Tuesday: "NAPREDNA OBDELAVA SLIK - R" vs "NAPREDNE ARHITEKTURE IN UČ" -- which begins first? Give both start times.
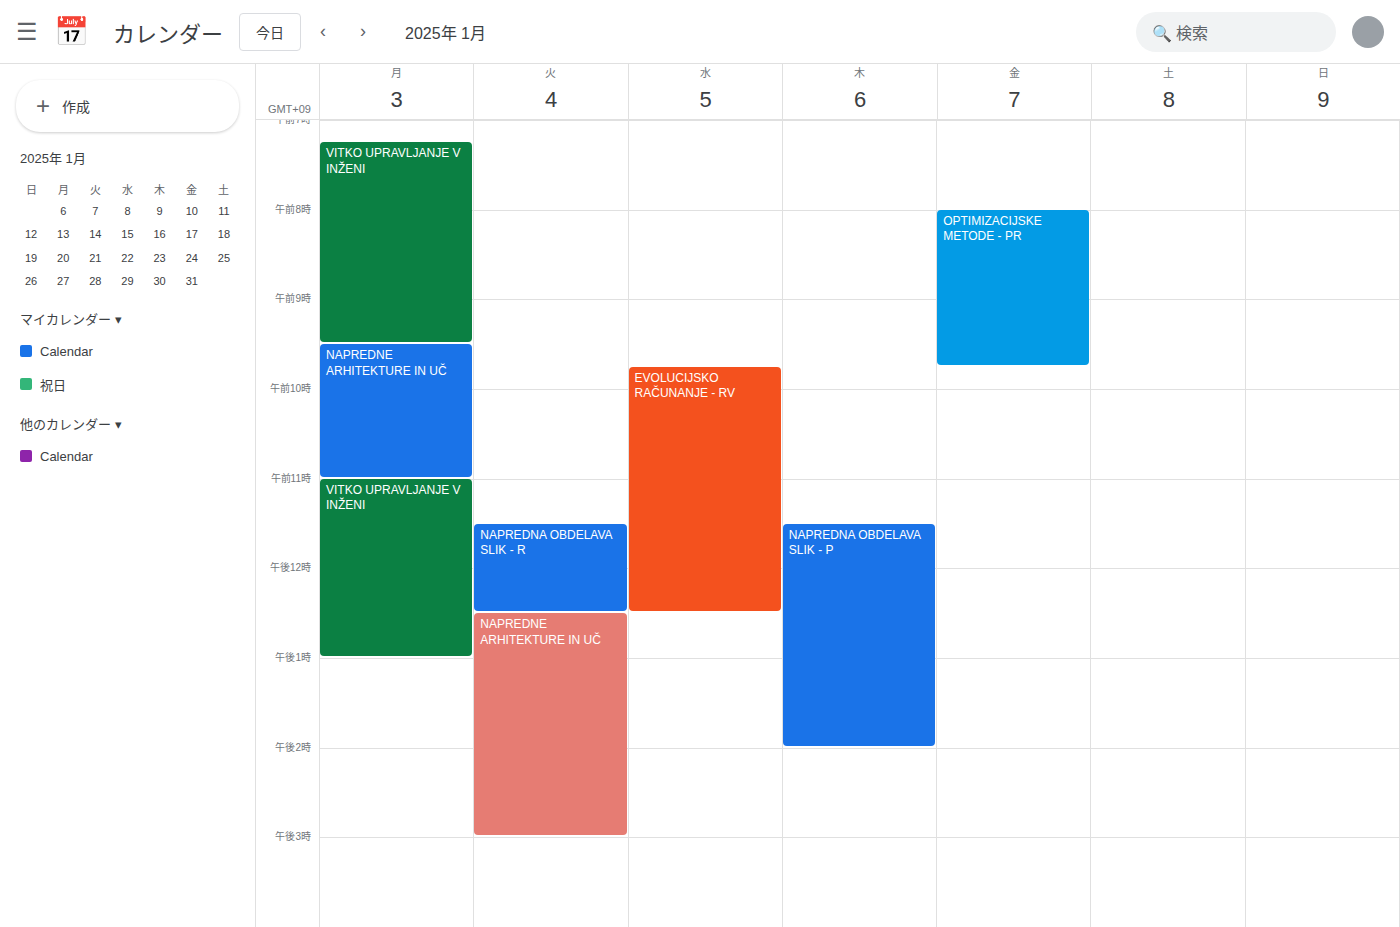
"NAPREDNA OBDELAVA SLIK - R" 11:30 AM; "NAPREDNE ARHITEKTURE IN UČ" 12:30 PM.